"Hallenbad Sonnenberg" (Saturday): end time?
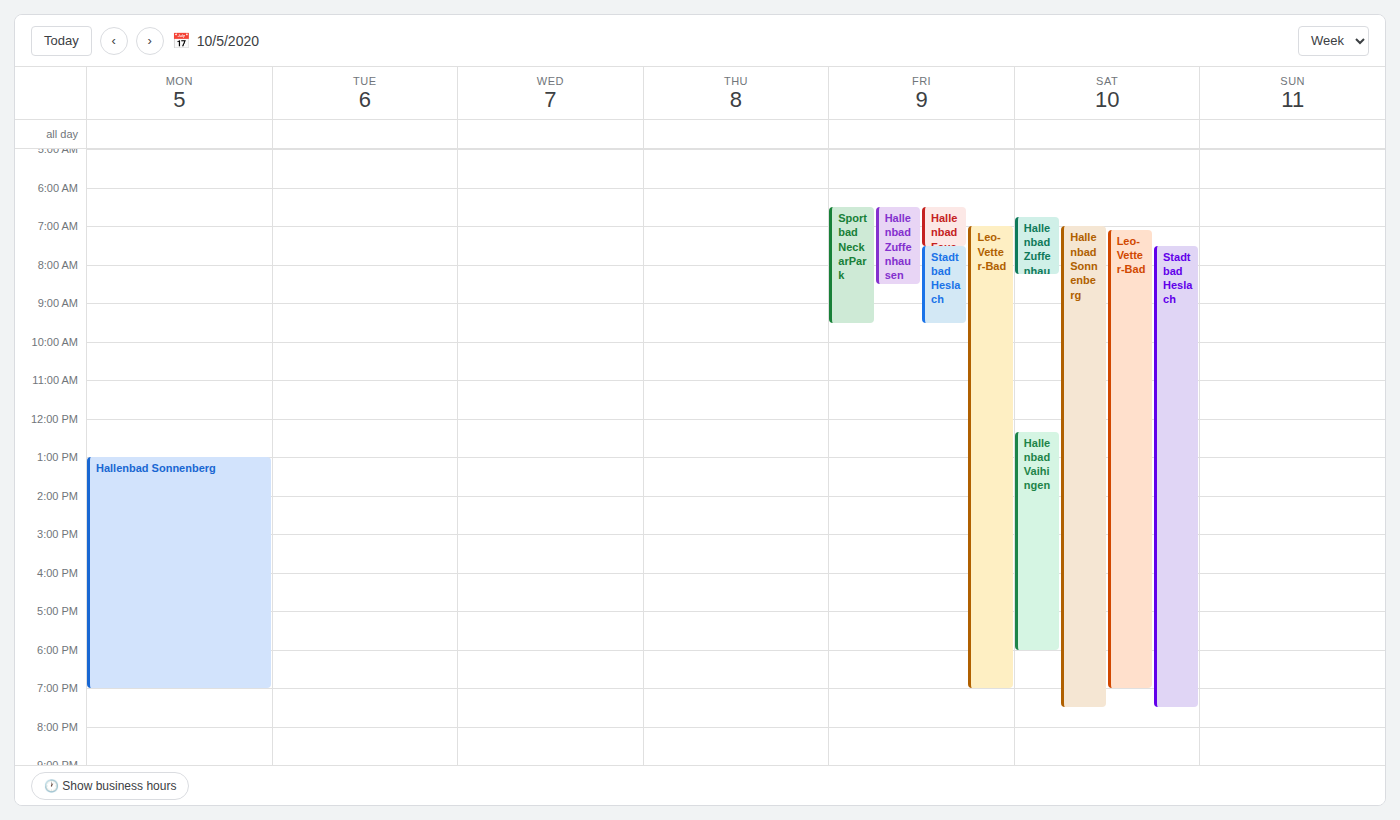
7:30 PM